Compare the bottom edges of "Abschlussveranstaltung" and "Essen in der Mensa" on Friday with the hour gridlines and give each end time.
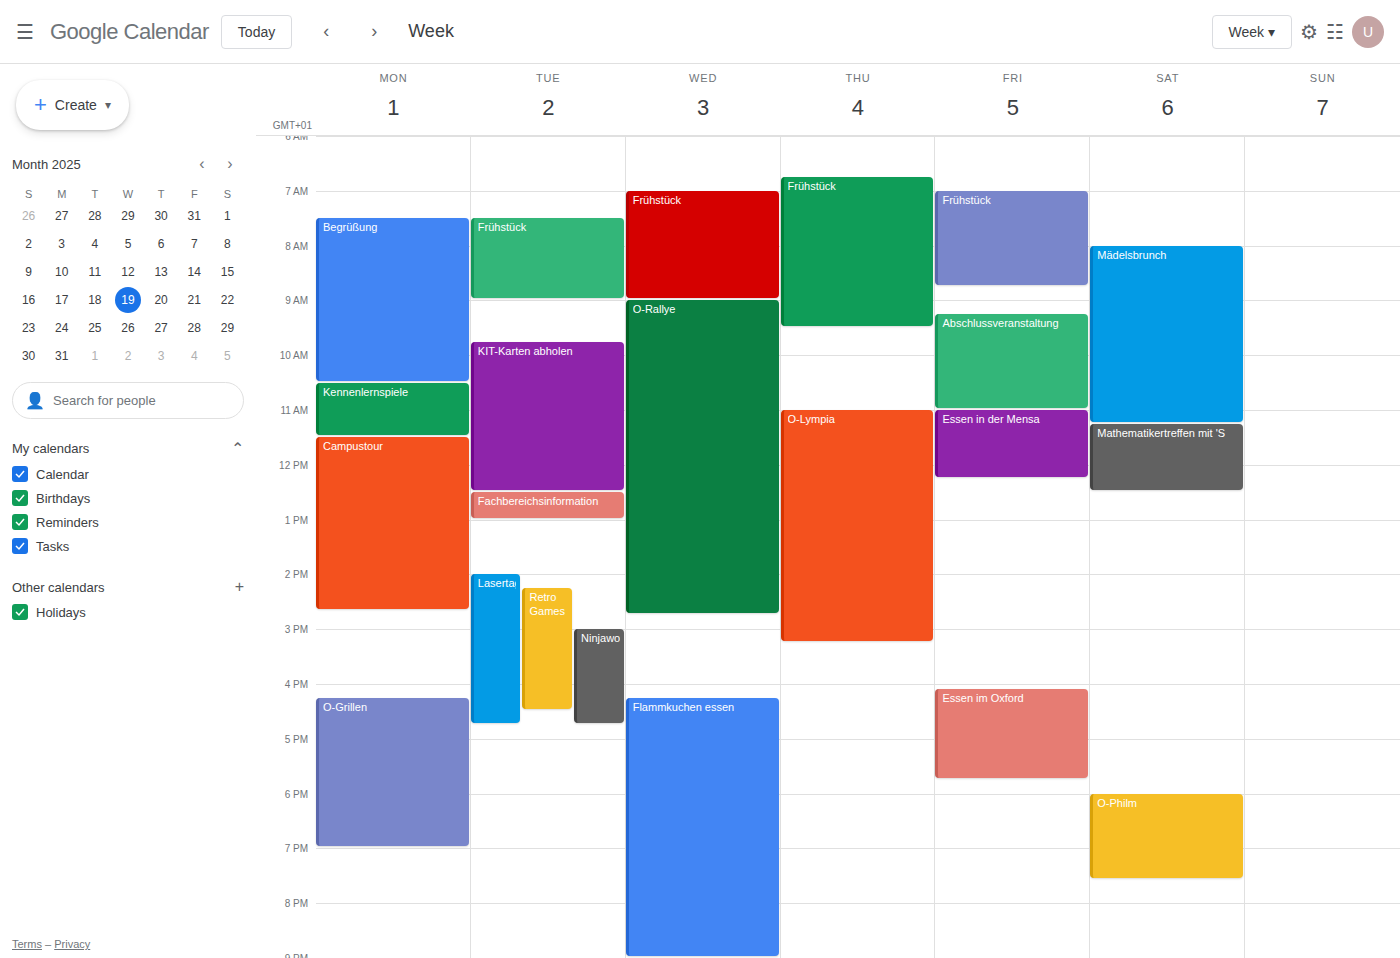
"Abschlussveranstaltung": 11:00 AM, exactly on the 11 AM line. "Essen in der Mensa": 12:15 PM, neither: a quarter of the way from the 12 PM line to the 1 PM line.